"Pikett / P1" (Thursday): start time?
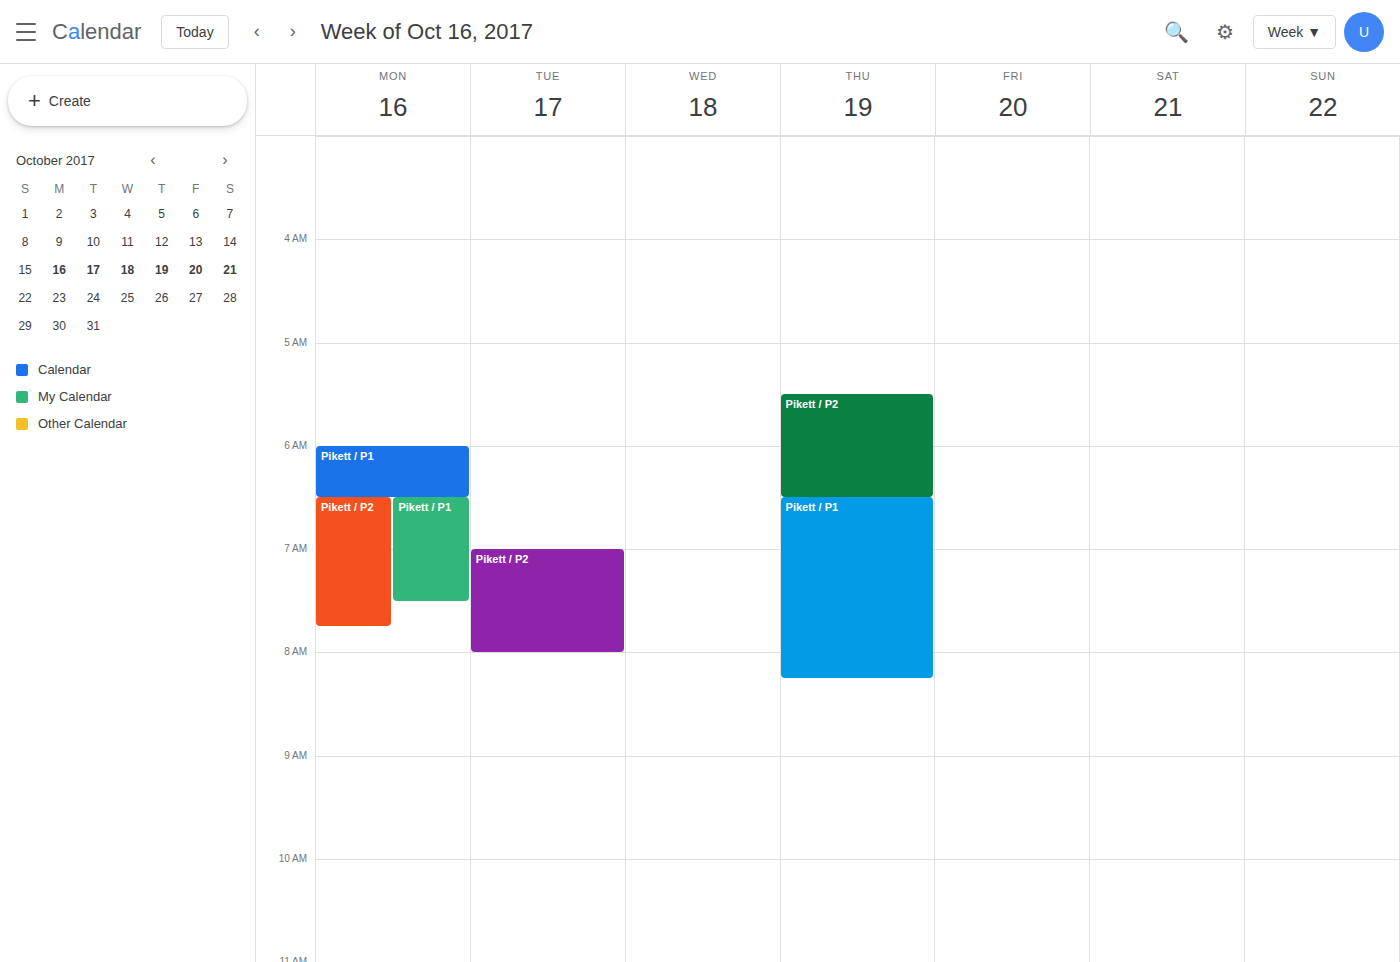
6:30 AM